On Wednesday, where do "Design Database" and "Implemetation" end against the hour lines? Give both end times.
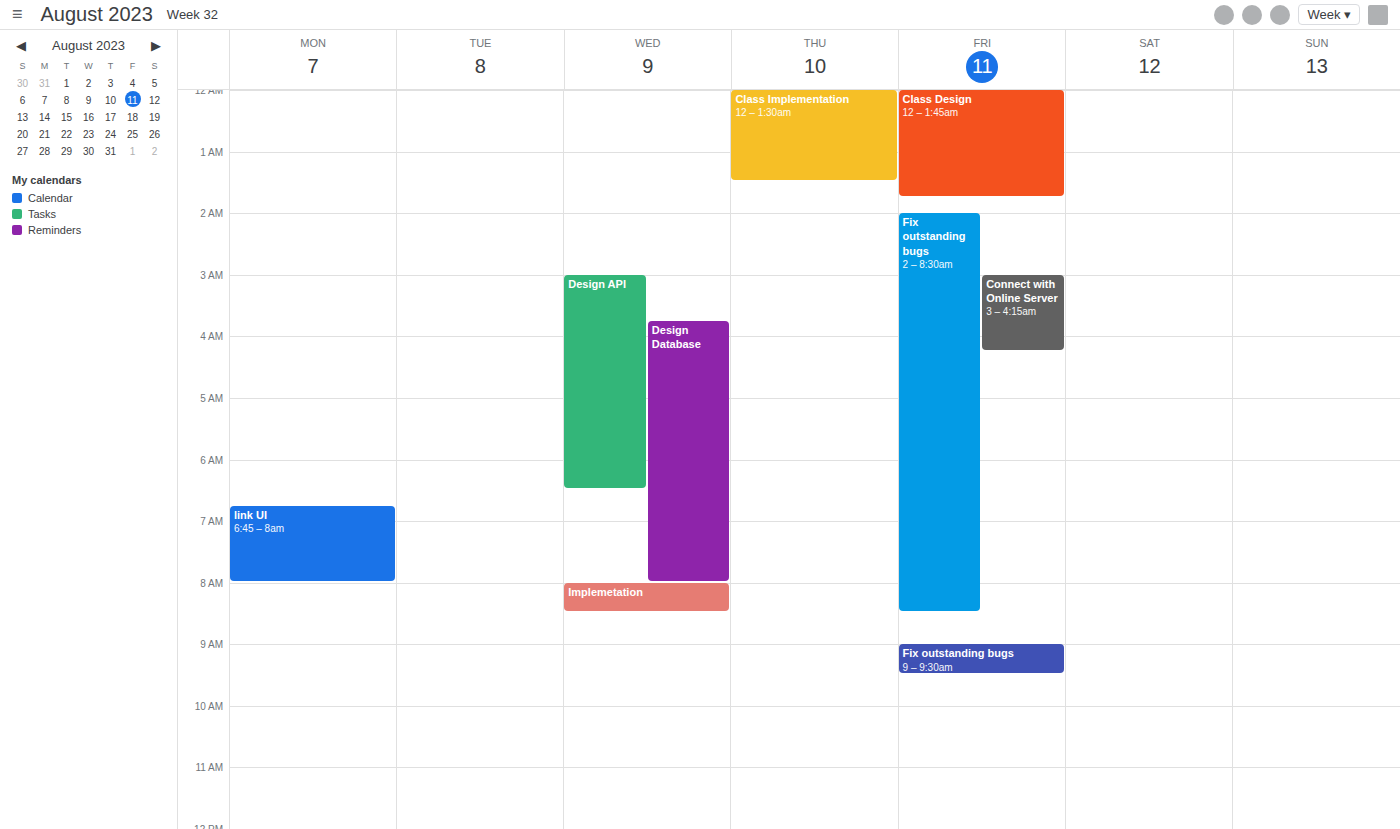
"Design Database": 8:00 AM, exactly on the 8 AM line. "Implemetation": 8:30 AM, halfway between the 8 AM and 9 AM lines.